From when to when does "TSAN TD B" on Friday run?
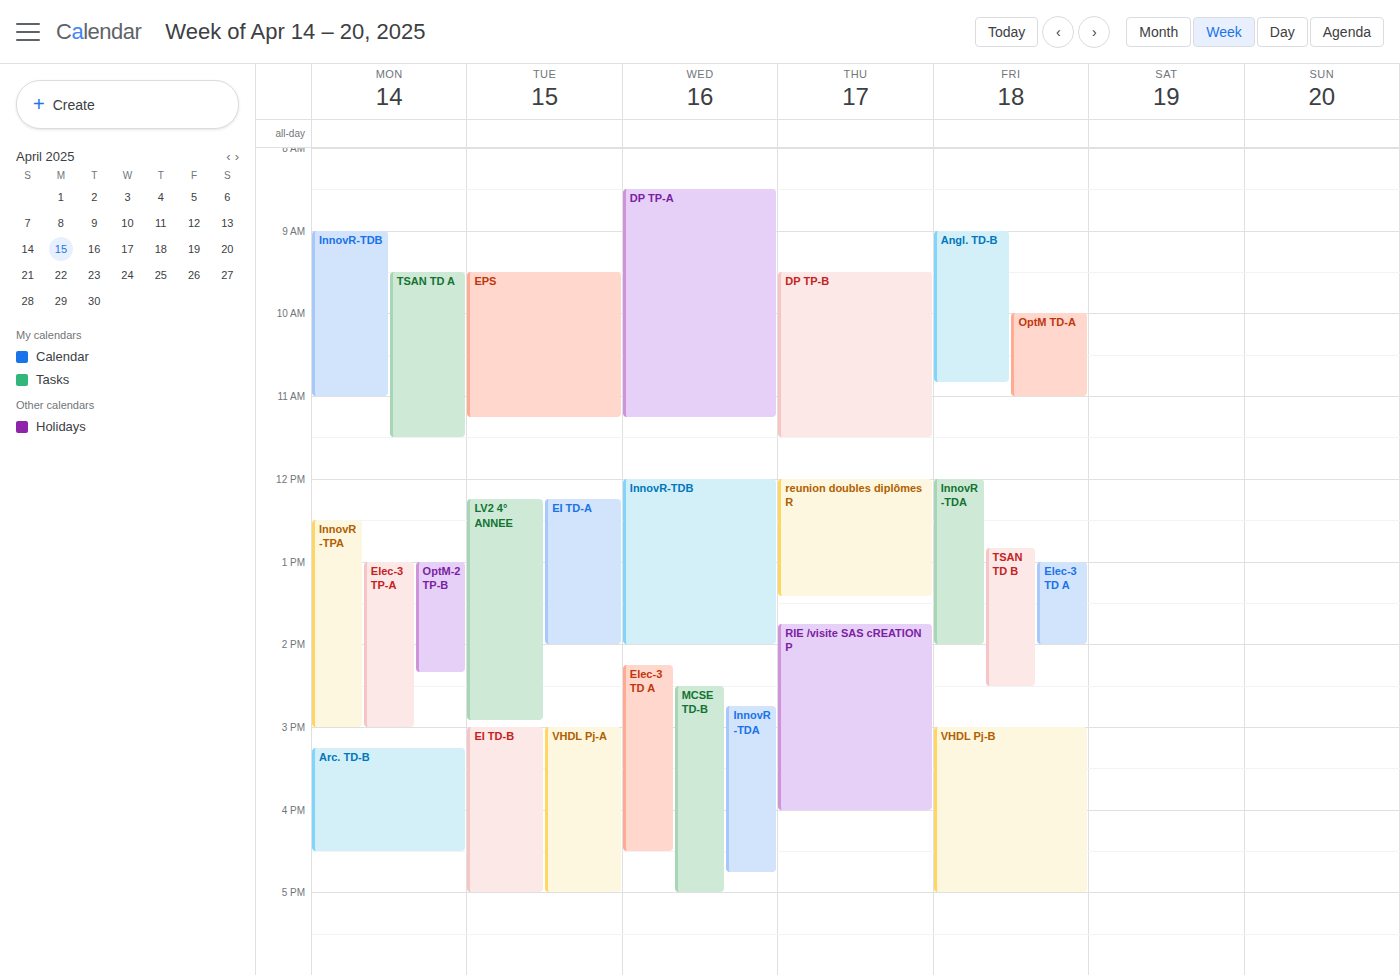
12:50 PM to 2:30 PM